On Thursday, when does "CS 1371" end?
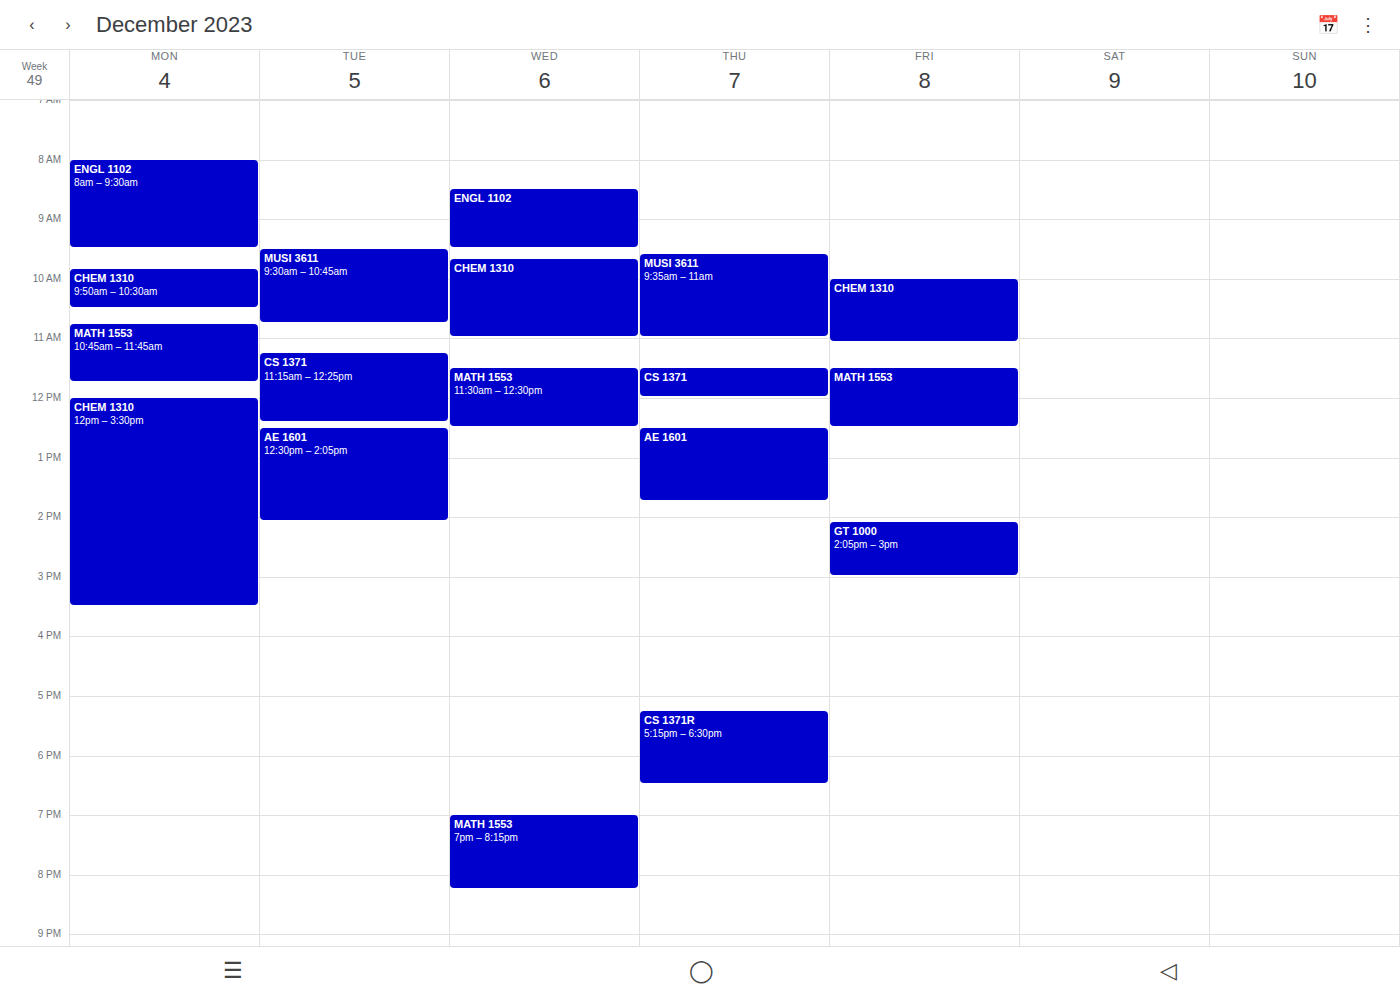
12:00 PM